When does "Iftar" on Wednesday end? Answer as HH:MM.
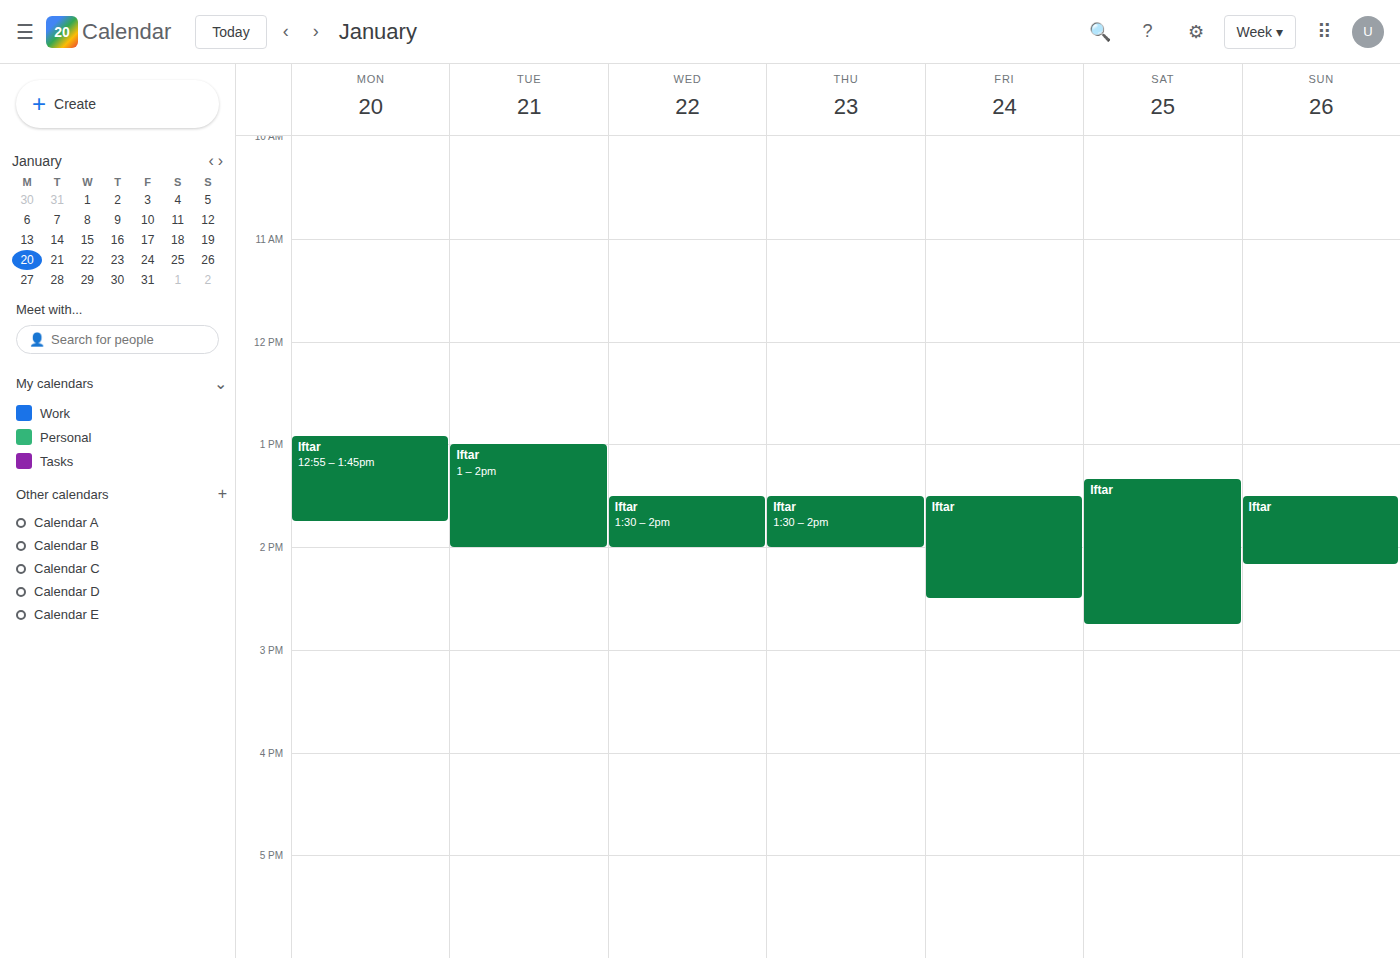
14:00